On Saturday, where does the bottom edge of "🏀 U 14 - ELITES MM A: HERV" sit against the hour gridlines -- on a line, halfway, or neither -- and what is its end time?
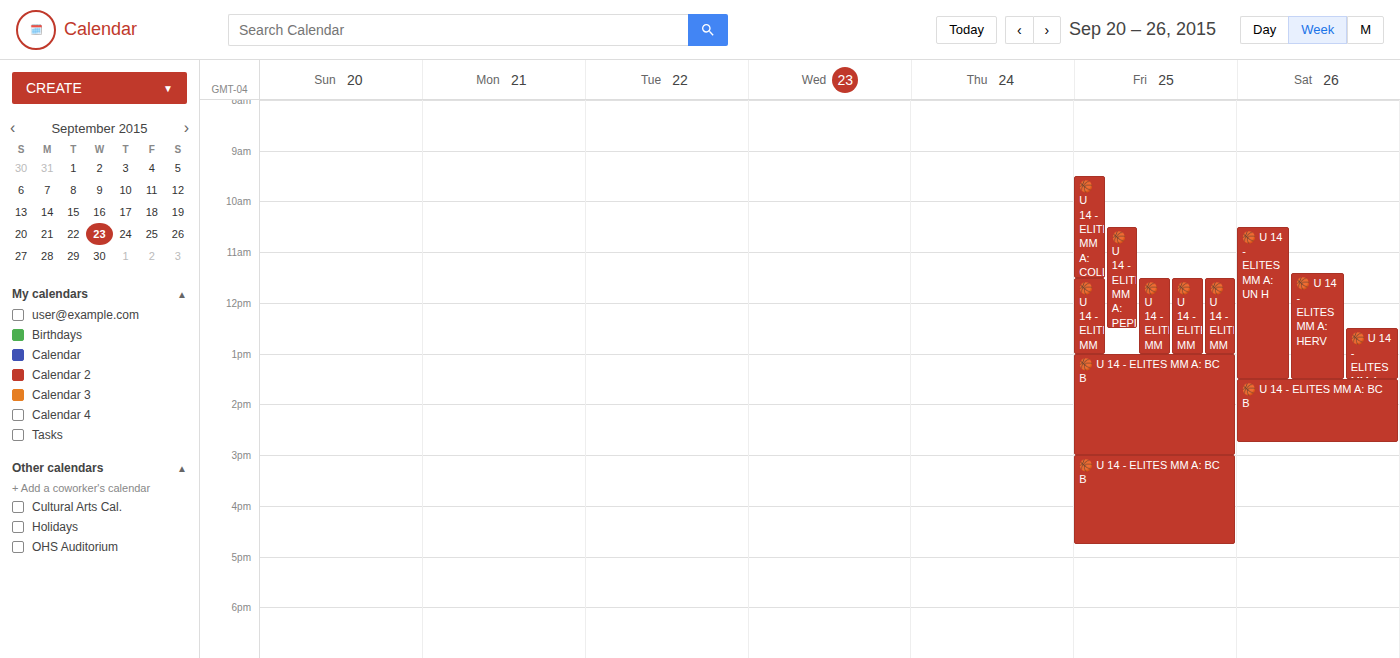
13:30 -- halfway between the 13:00 and 14:00 lines.